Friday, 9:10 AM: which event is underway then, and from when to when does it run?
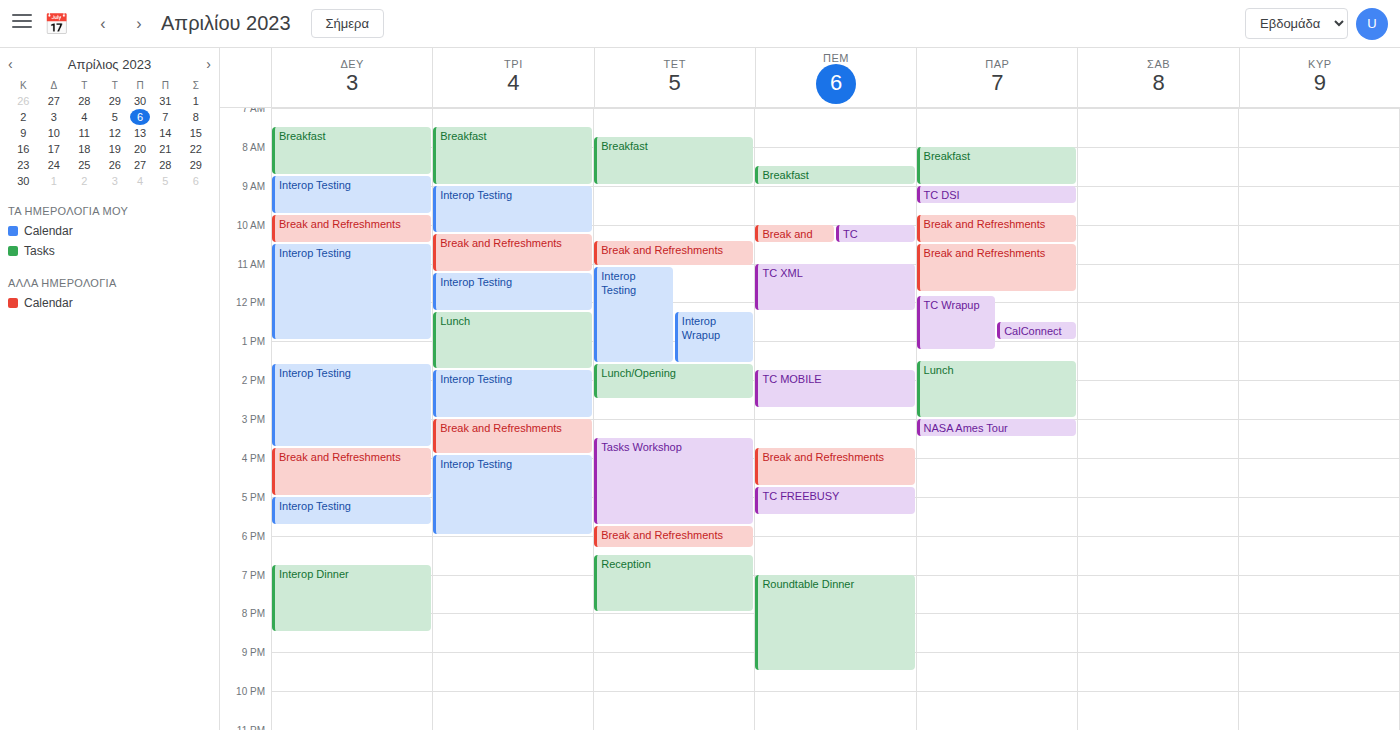
"TC DSI", 9:00 AM to 9:30 AM